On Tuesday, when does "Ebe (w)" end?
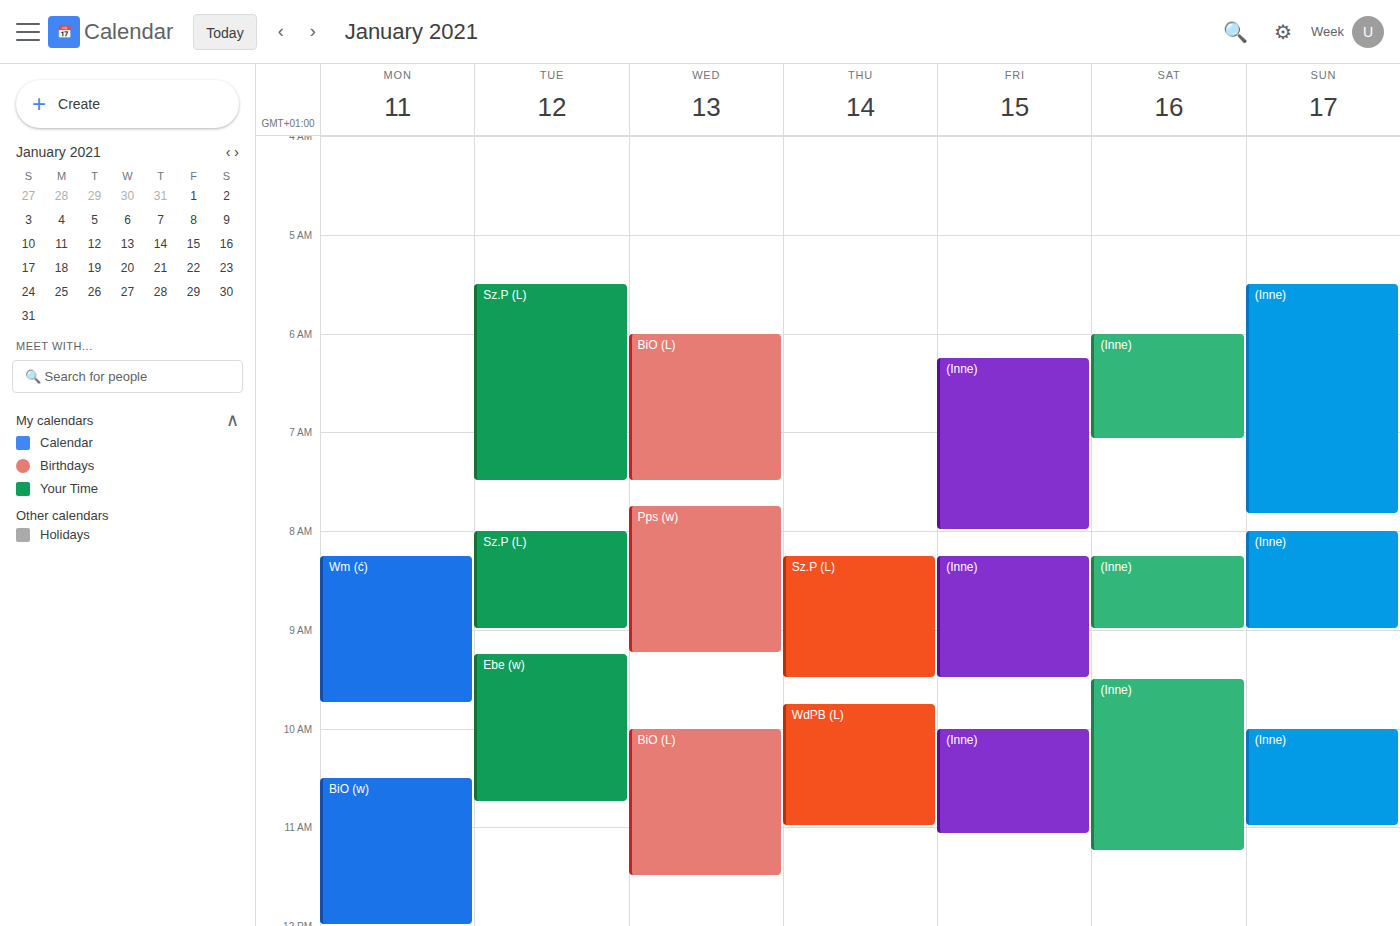
10:45 AM